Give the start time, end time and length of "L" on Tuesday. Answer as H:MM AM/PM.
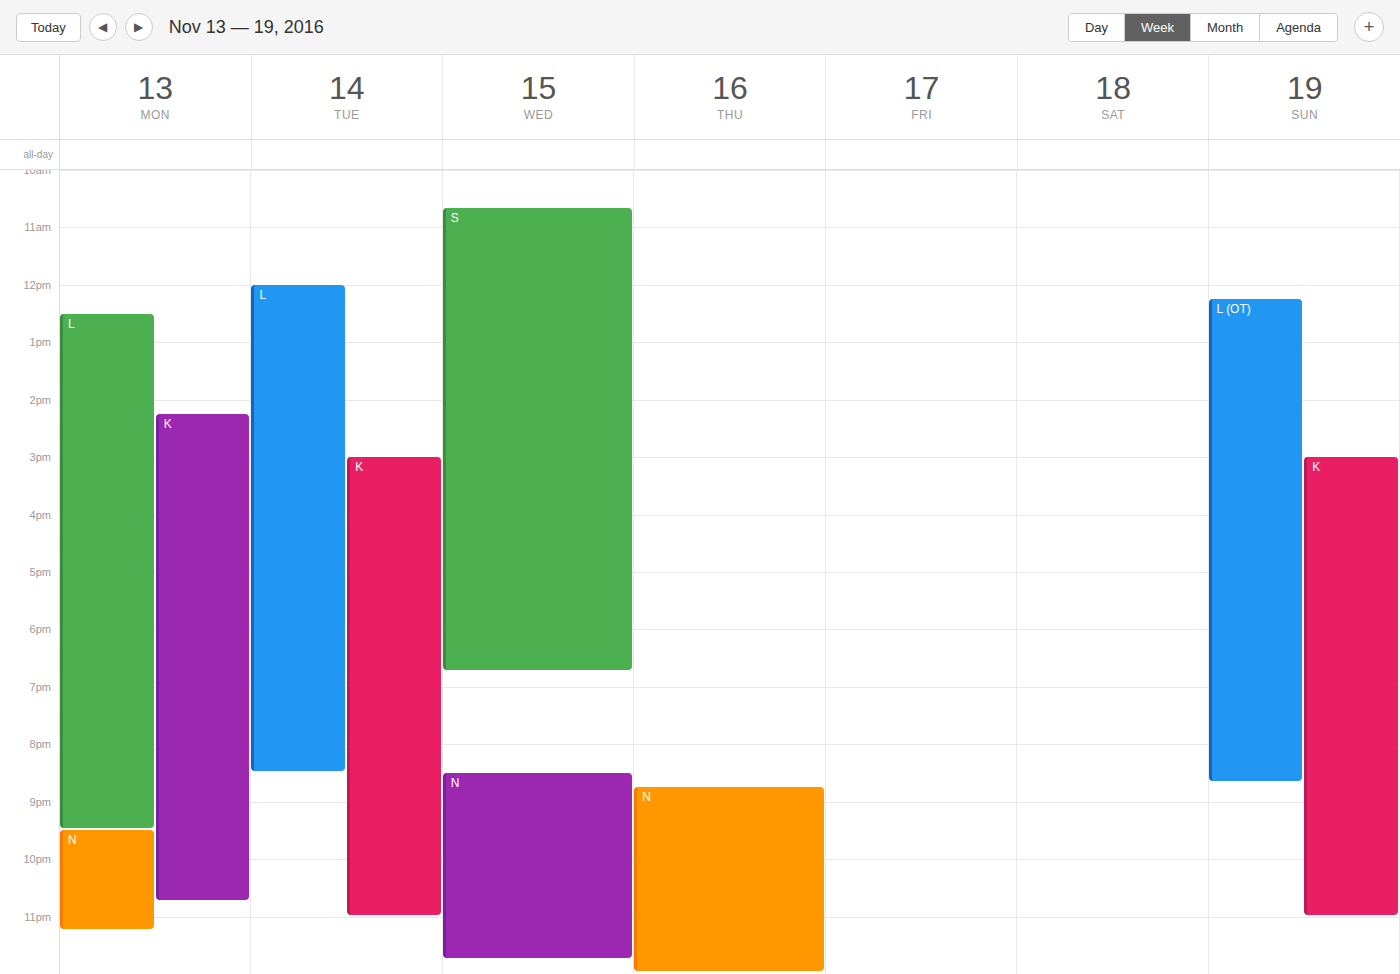
12:00 PM to 8:30 PM, 8 hours 30 minutes